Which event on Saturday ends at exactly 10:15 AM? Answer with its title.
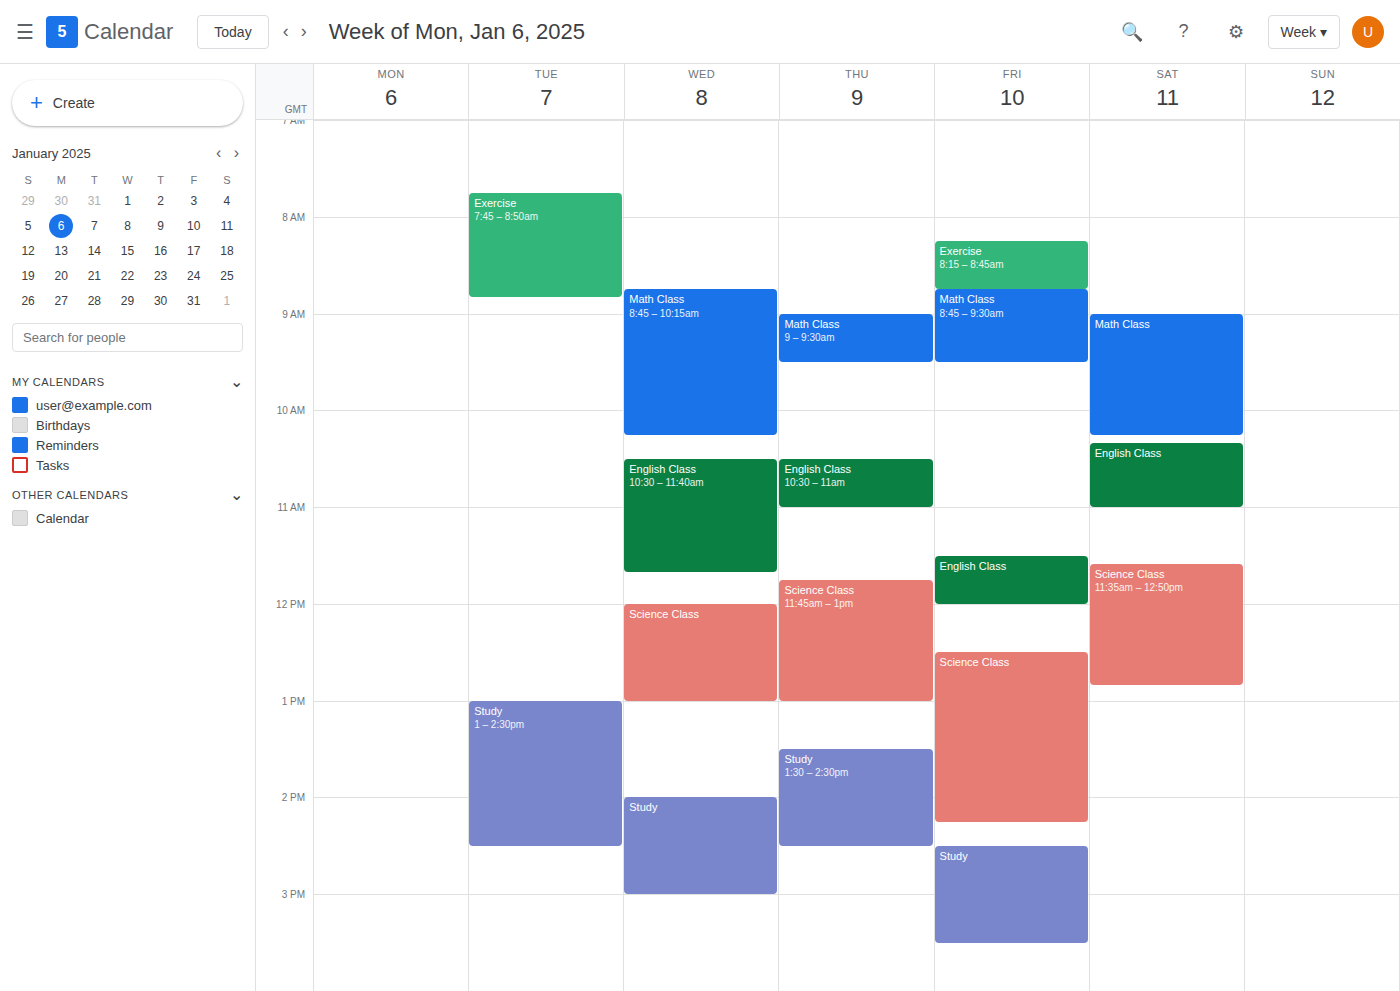
"Math Class"